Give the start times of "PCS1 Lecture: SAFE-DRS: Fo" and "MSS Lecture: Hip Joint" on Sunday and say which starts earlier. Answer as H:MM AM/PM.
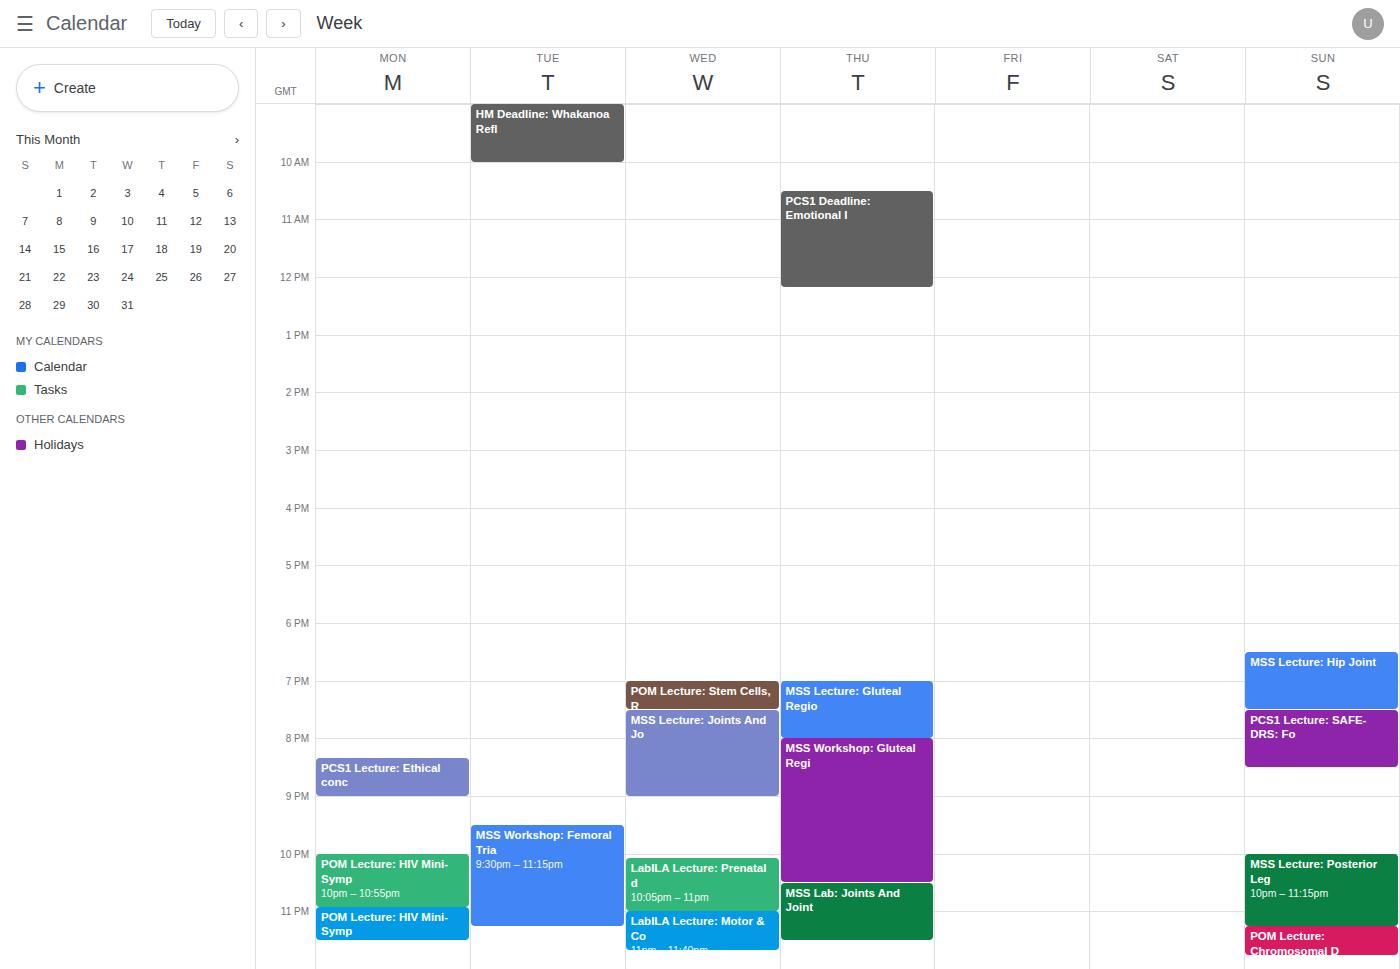
"MSS Lecture: Hip Joint" 6:30 PM; "PCS1 Lecture: SAFE-DRS: Fo" 7:30 PM.